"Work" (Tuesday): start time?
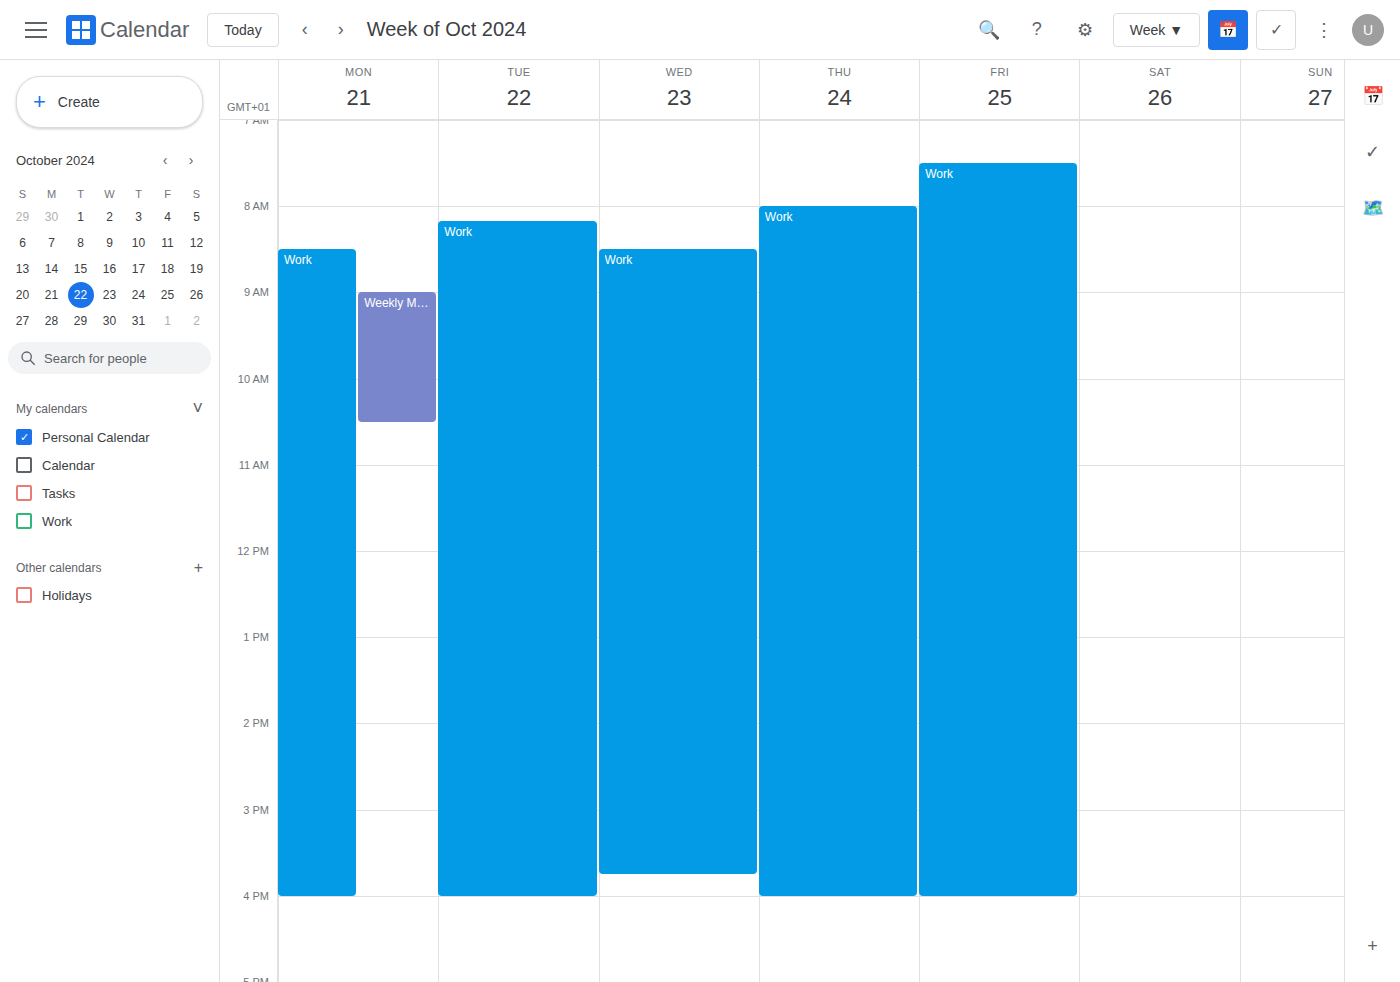
8:10 AM